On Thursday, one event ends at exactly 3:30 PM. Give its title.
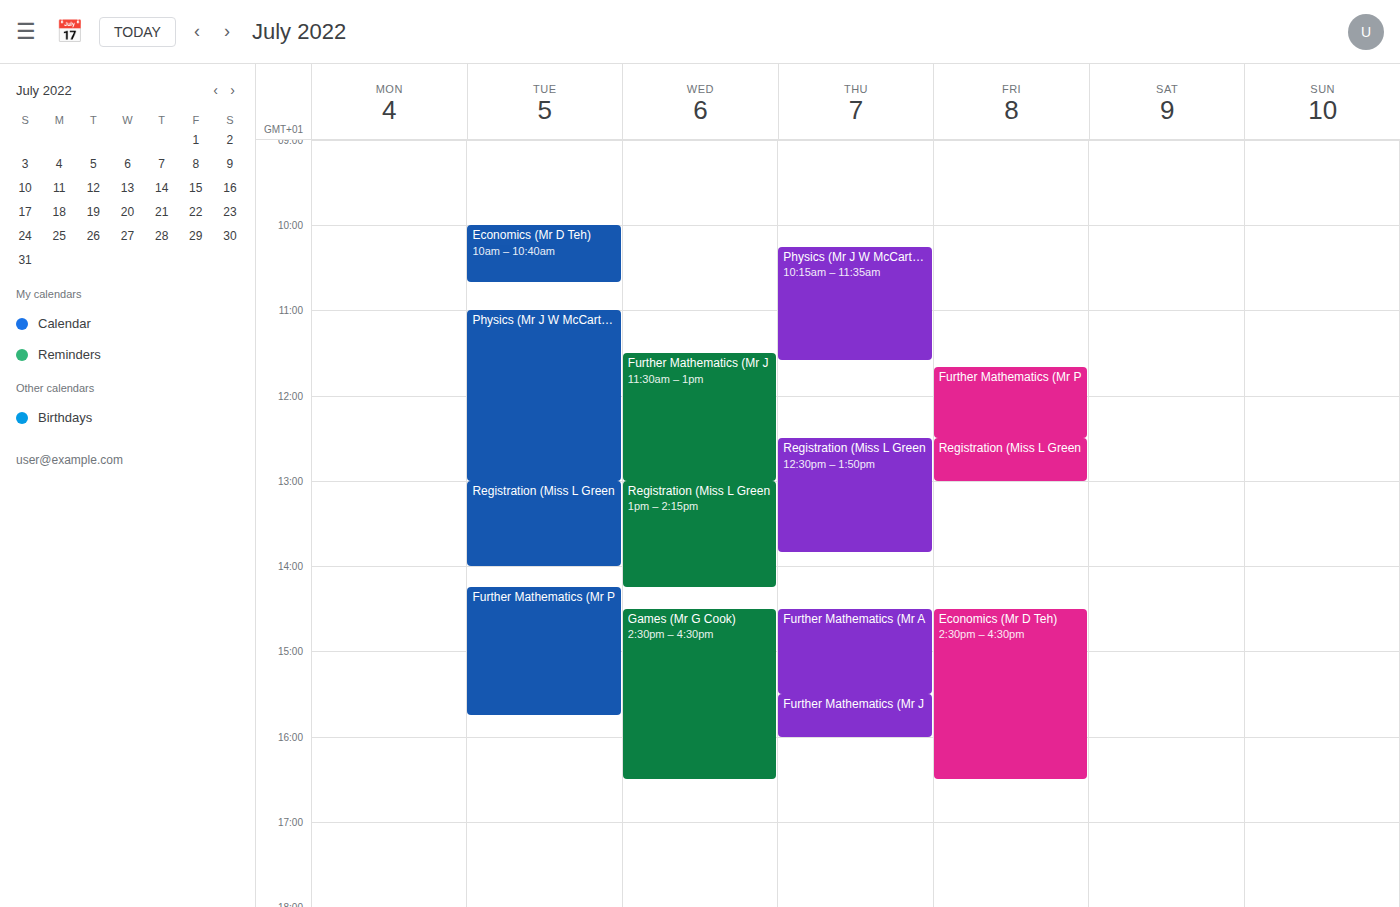
"Further Mathematics (Mr A"